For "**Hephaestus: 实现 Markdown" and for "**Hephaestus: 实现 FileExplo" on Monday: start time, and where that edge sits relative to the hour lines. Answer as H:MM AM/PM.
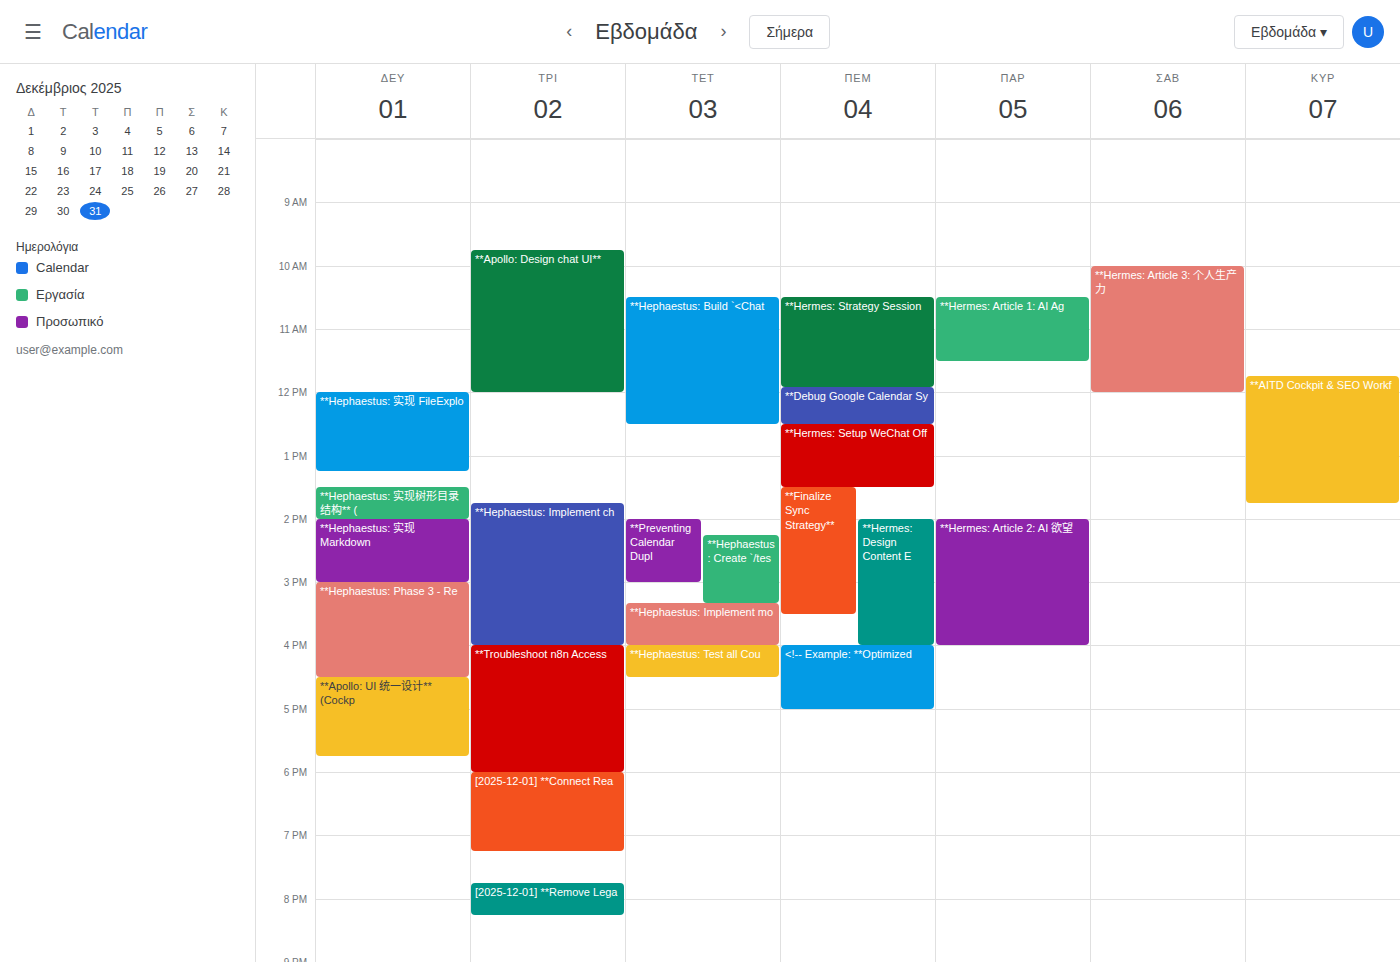
"**Hephaestus: 实现 Markdown": 2:00 PM, exactly on the 2 PM line. "**Hephaestus: 实现 FileExplo": 12:00 PM, exactly on the 12 PM line.